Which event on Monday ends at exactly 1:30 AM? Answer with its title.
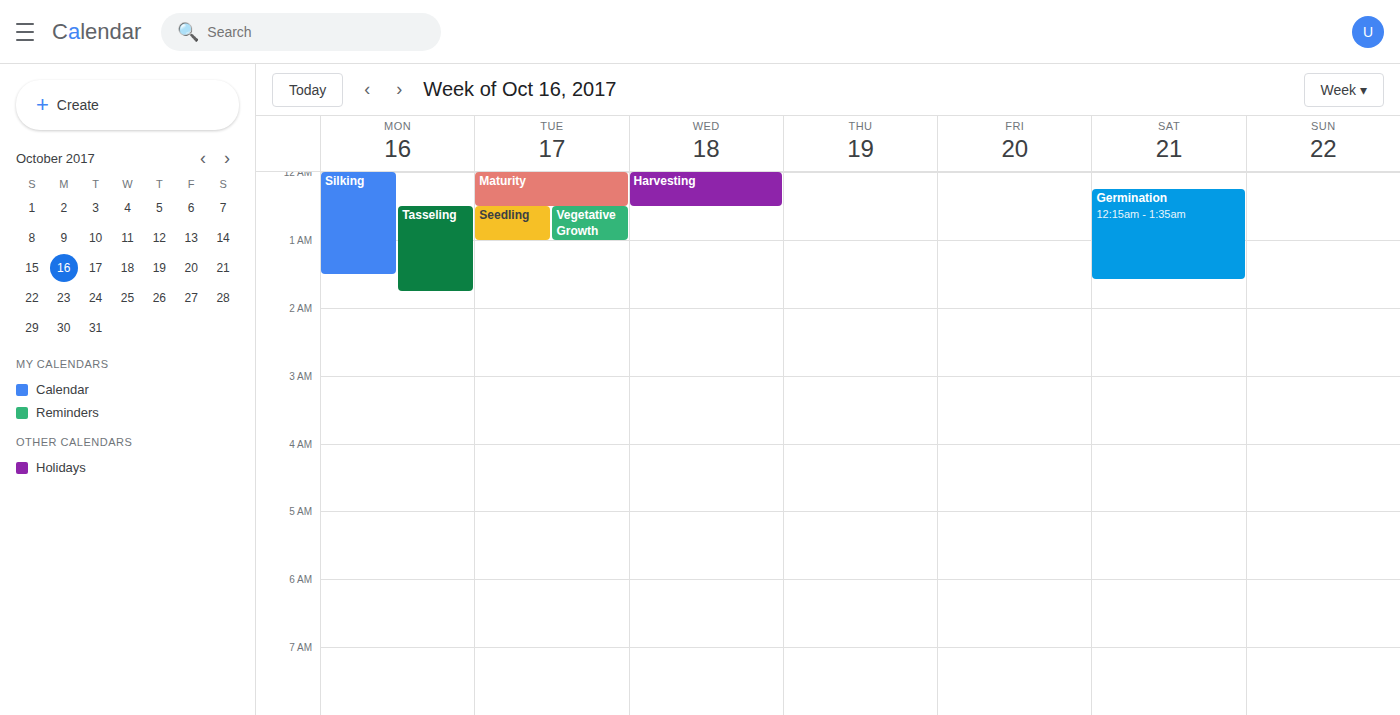
"Silking"